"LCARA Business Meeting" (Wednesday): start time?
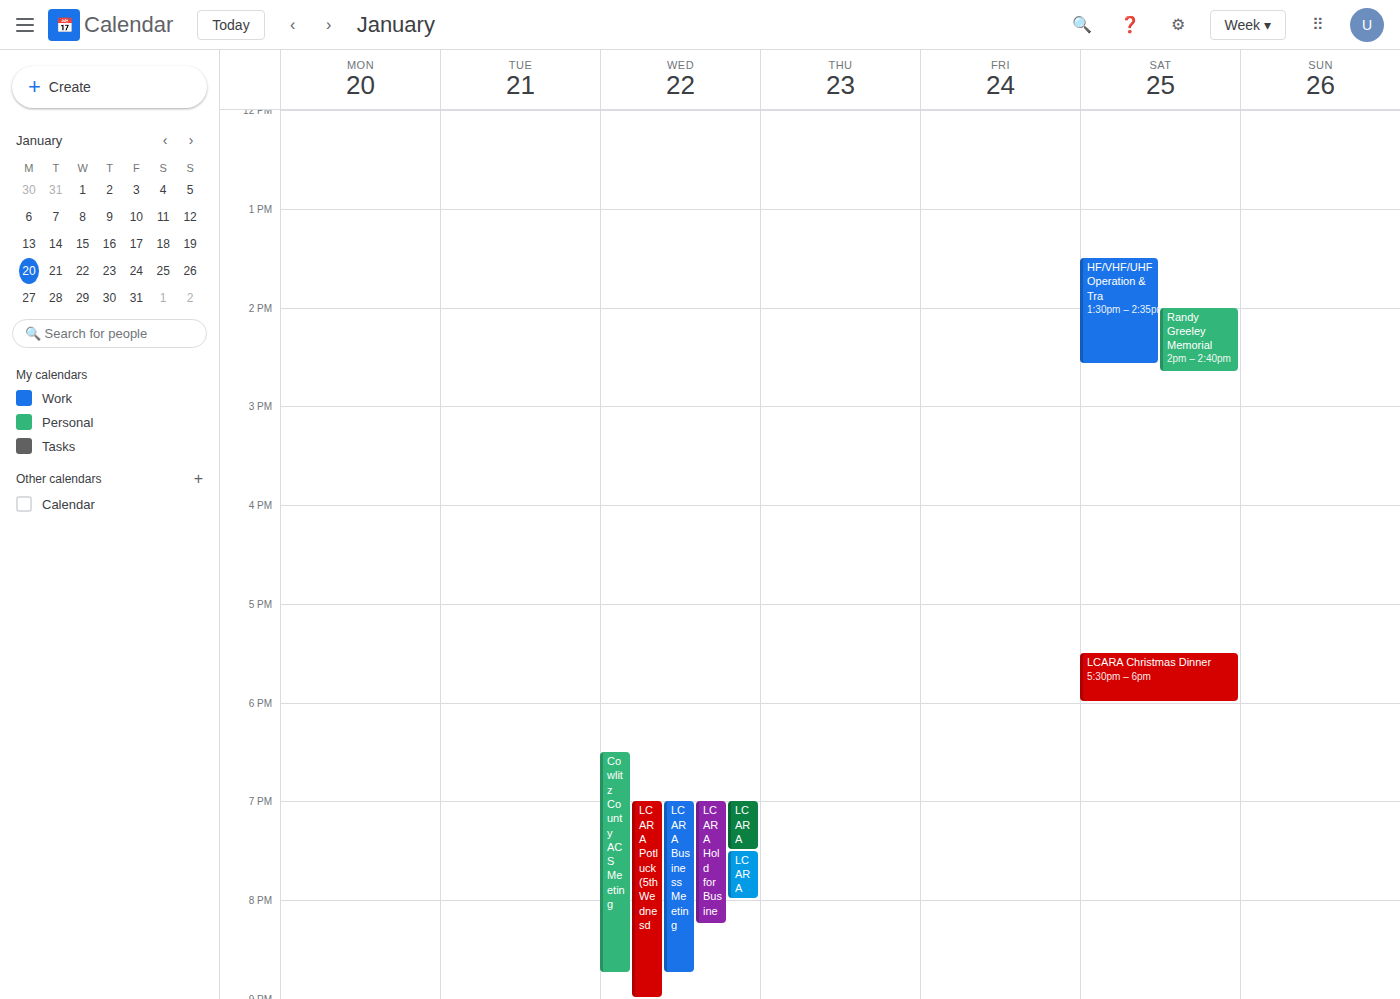
7:00 PM